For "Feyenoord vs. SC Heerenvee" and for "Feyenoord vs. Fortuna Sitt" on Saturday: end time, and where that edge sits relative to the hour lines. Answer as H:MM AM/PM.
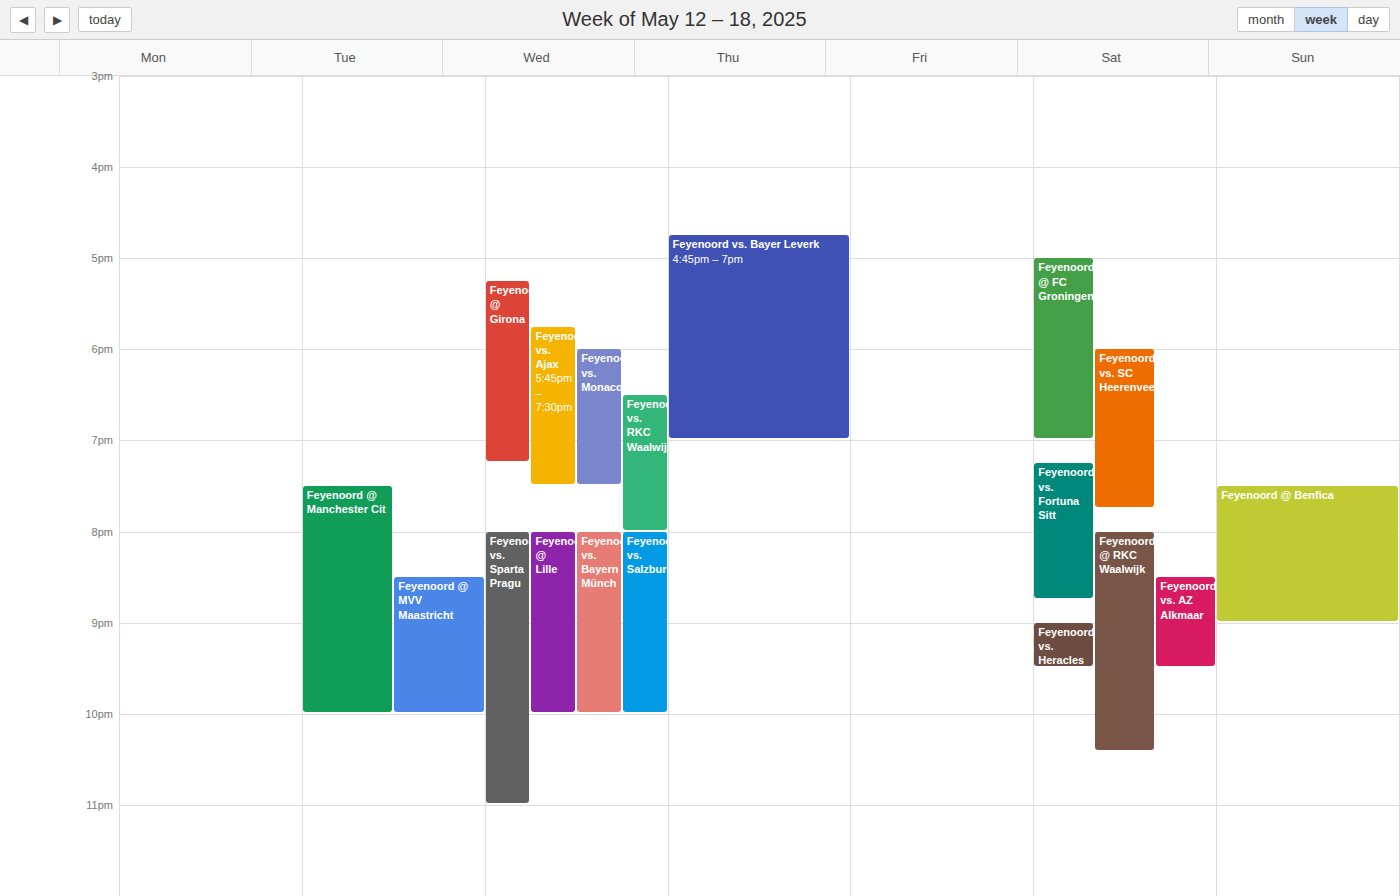
"Feyenoord vs. SC Heerenvee": 7:45 PM, neither: three quarters of the way from the 7 PM line to the 8 PM line. "Feyenoord vs. Fortuna Sitt": 8:45 PM, neither: three quarters of the way from the 8 PM line to the 9 PM line.